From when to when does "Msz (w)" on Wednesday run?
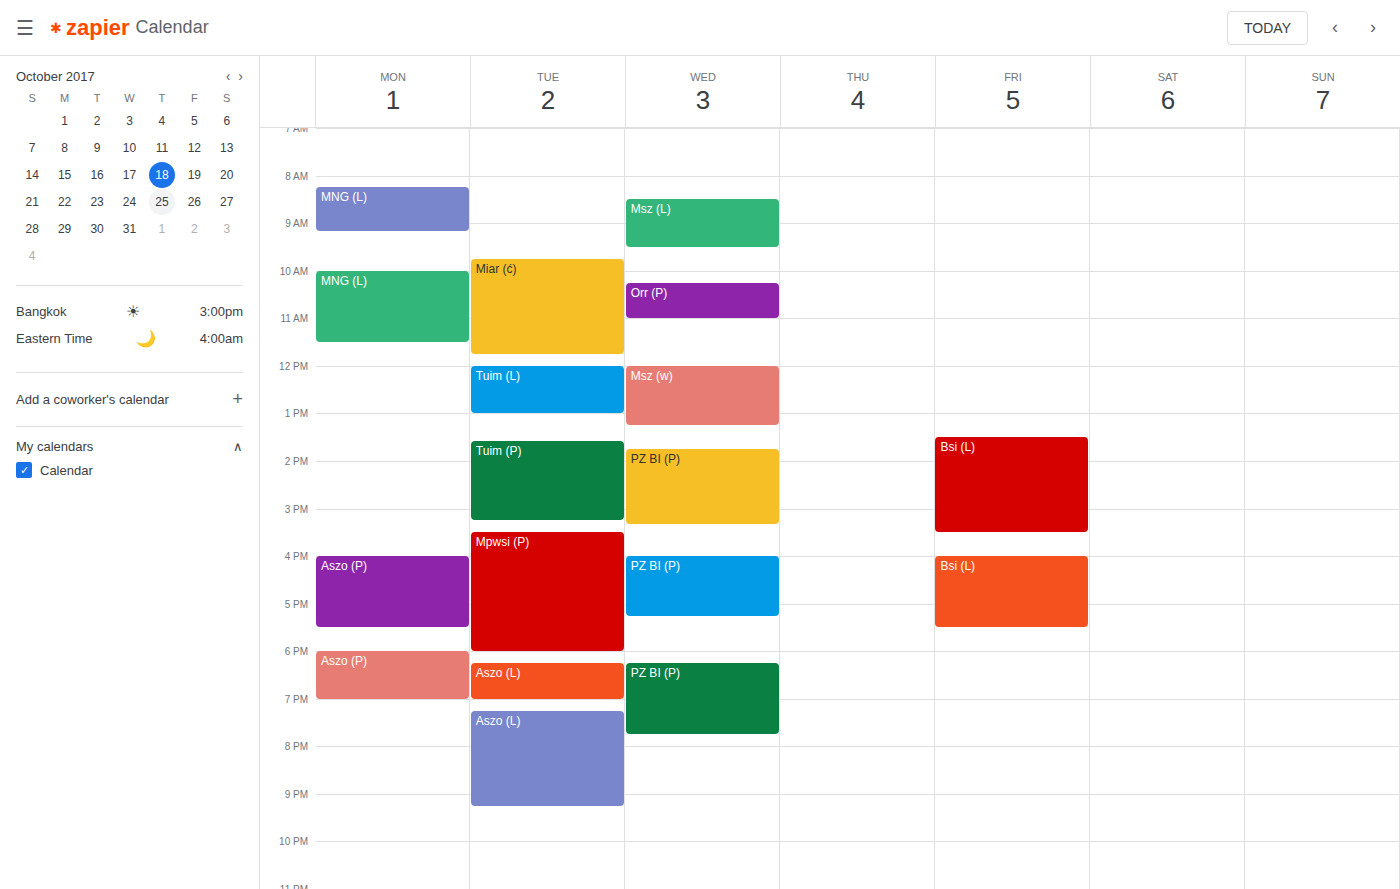
12:00 PM to 1:15 PM